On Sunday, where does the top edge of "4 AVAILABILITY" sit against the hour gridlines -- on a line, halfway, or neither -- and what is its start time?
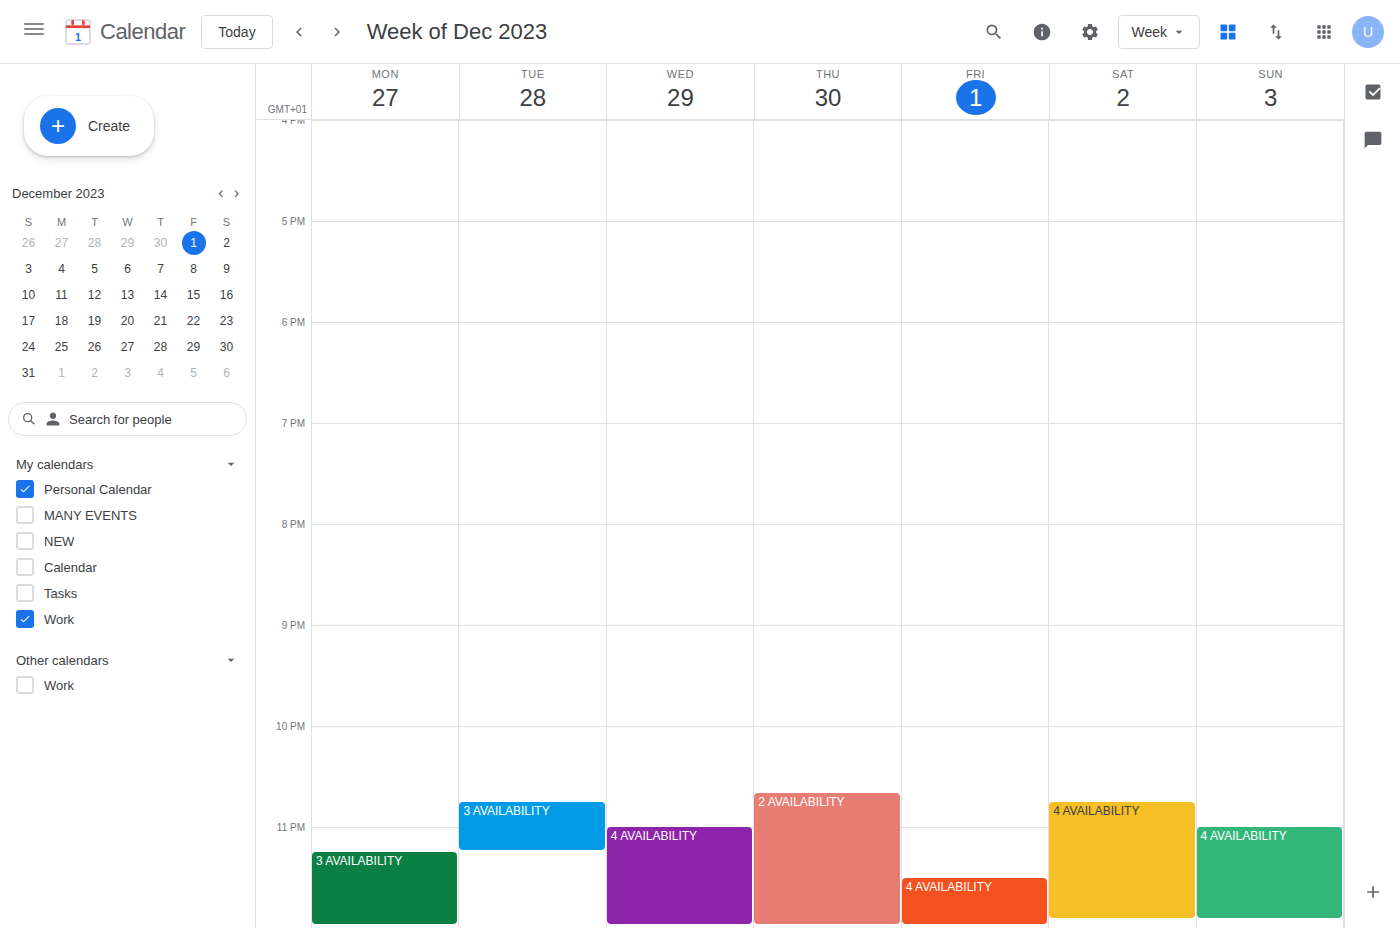
11:00 PM -- exactly on the 11 PM line.